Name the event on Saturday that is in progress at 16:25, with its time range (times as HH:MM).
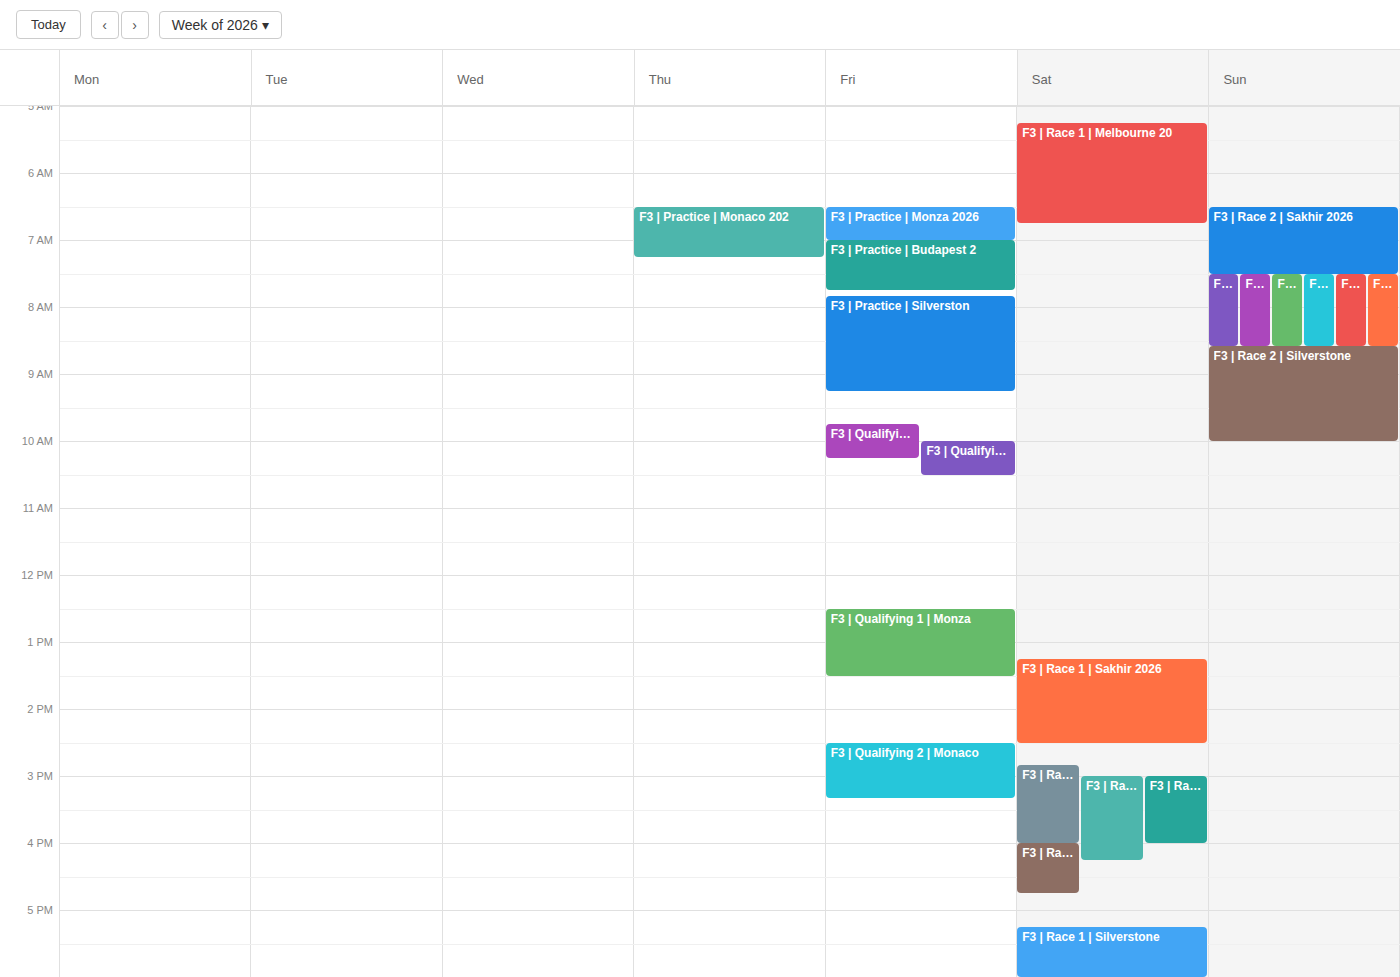
"F3 | Race 1 | Budapest 202", 16:00 to 16:45